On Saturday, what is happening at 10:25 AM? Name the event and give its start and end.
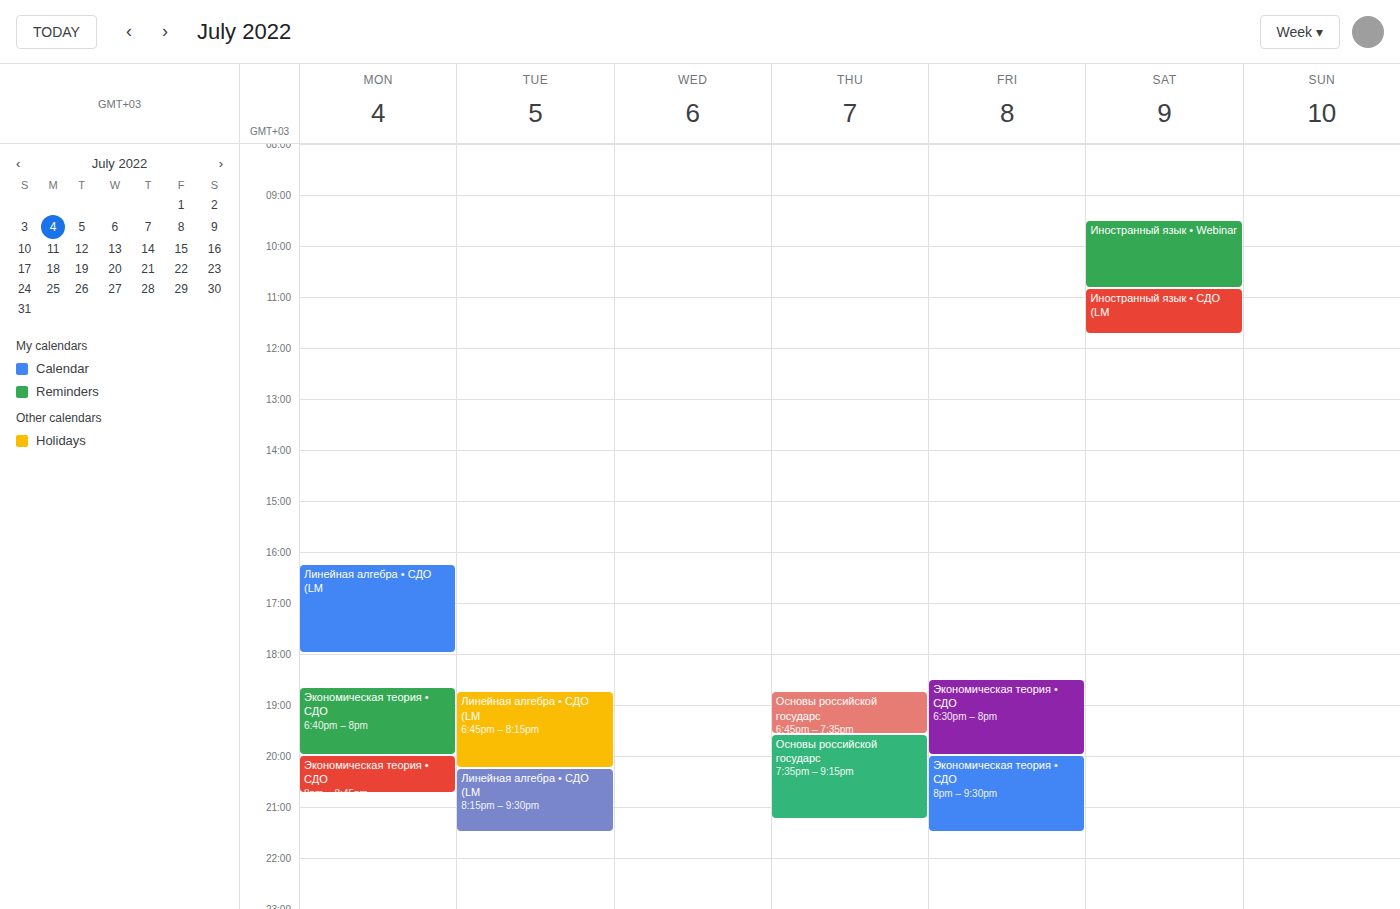
"Иностранный язык • Webinar", 9:30 AM to 10:50 AM